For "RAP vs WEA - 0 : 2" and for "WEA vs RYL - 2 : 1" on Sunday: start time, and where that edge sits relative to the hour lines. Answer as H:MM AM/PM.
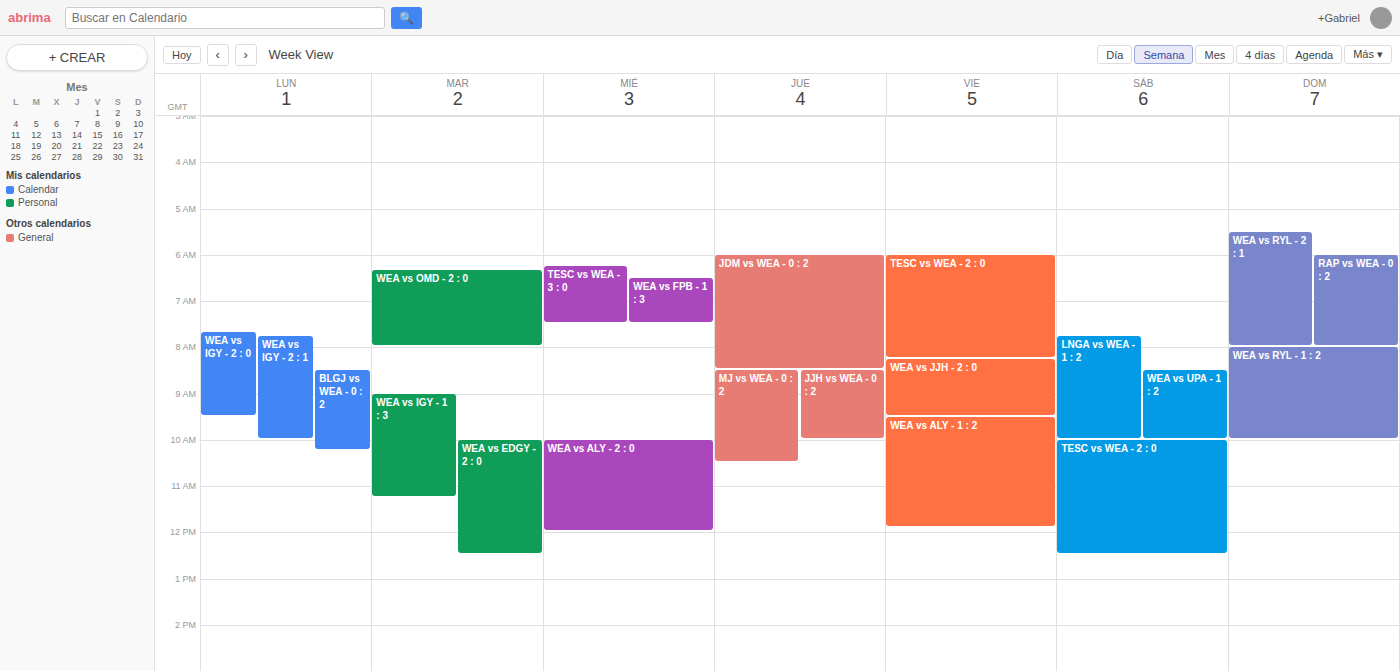
"RAP vs WEA - 0 : 2": 6:00 AM, exactly on the 6 AM line. "WEA vs RYL - 2 : 1": 5:30 AM, halfway between the 5 AM and 6 AM lines.